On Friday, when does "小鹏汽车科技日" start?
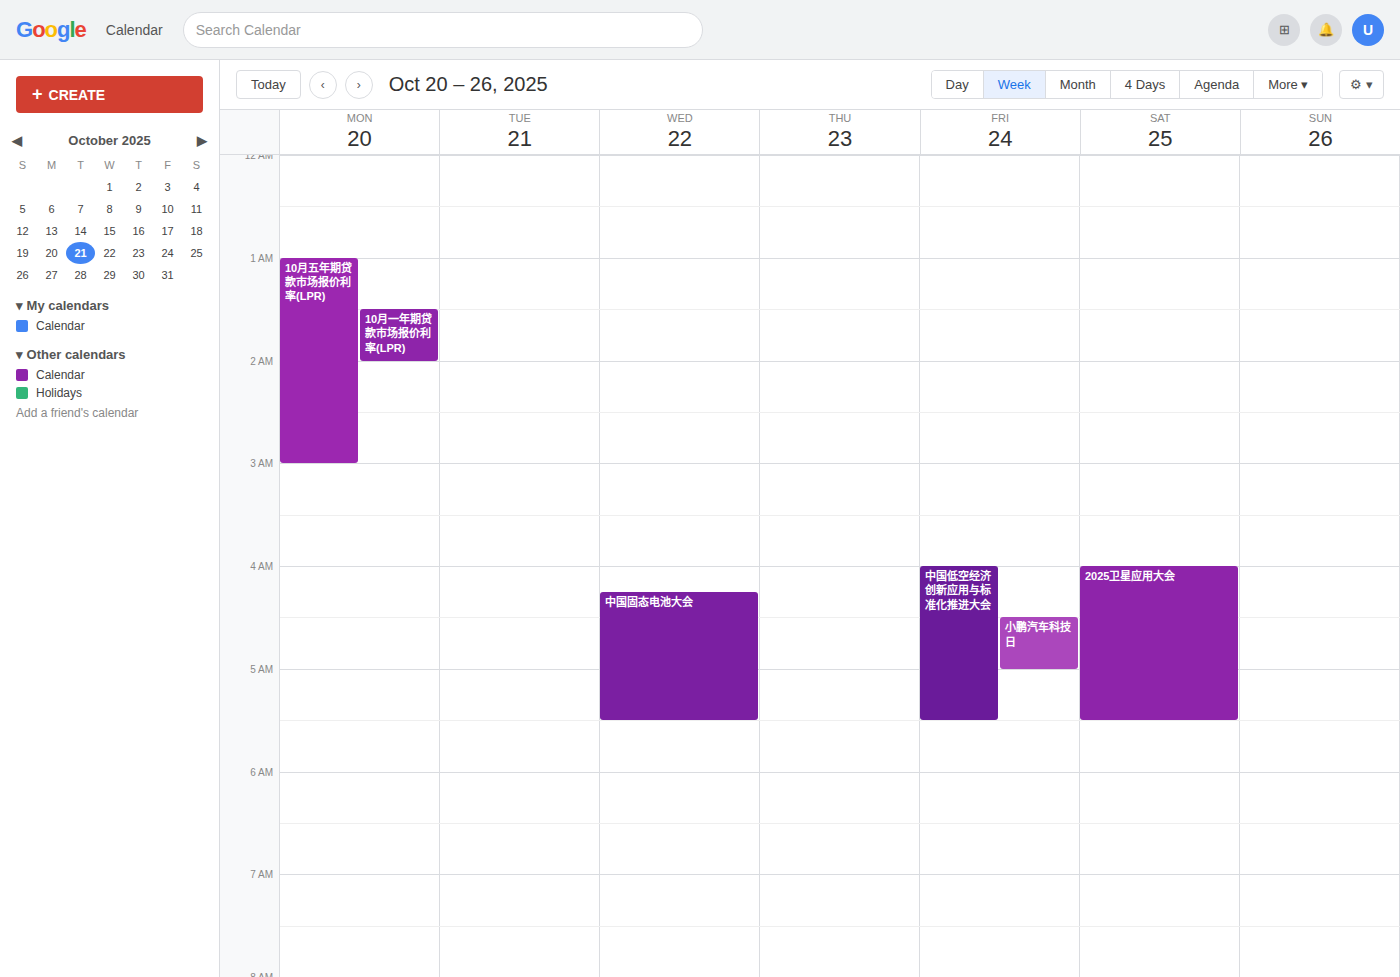
4:30 AM